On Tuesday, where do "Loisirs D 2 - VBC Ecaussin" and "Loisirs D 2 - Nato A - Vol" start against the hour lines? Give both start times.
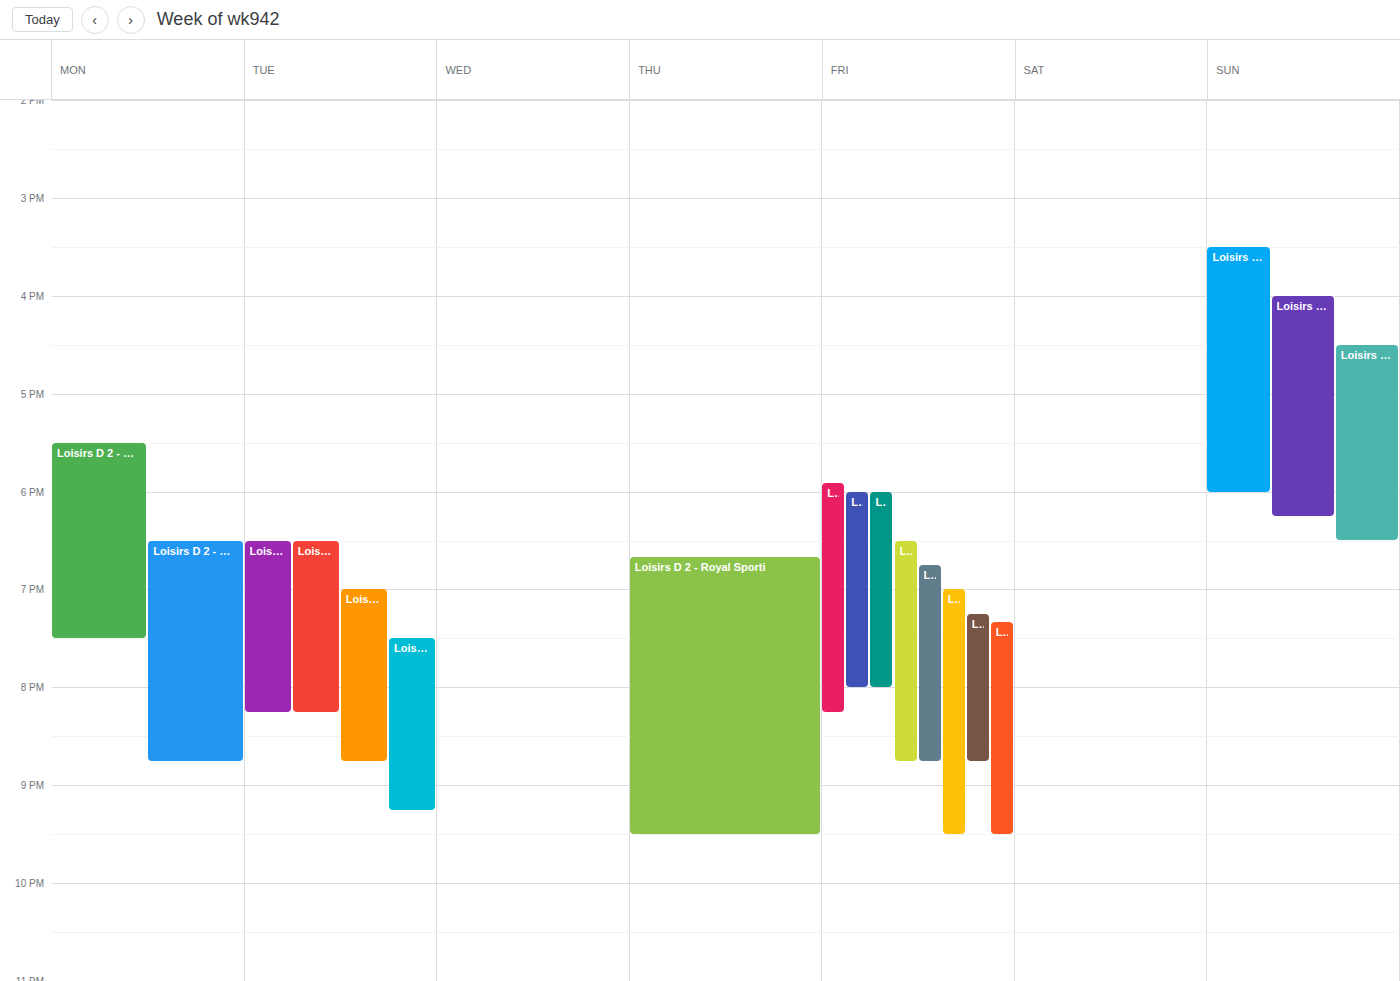
"Loisirs D 2 - VBC Ecaussin": 7:00 PM, exactly on the 7 PM line. "Loisirs D 2 - Nato A - Vol": 6:30 PM, halfway between the 6 PM and 7 PM lines.